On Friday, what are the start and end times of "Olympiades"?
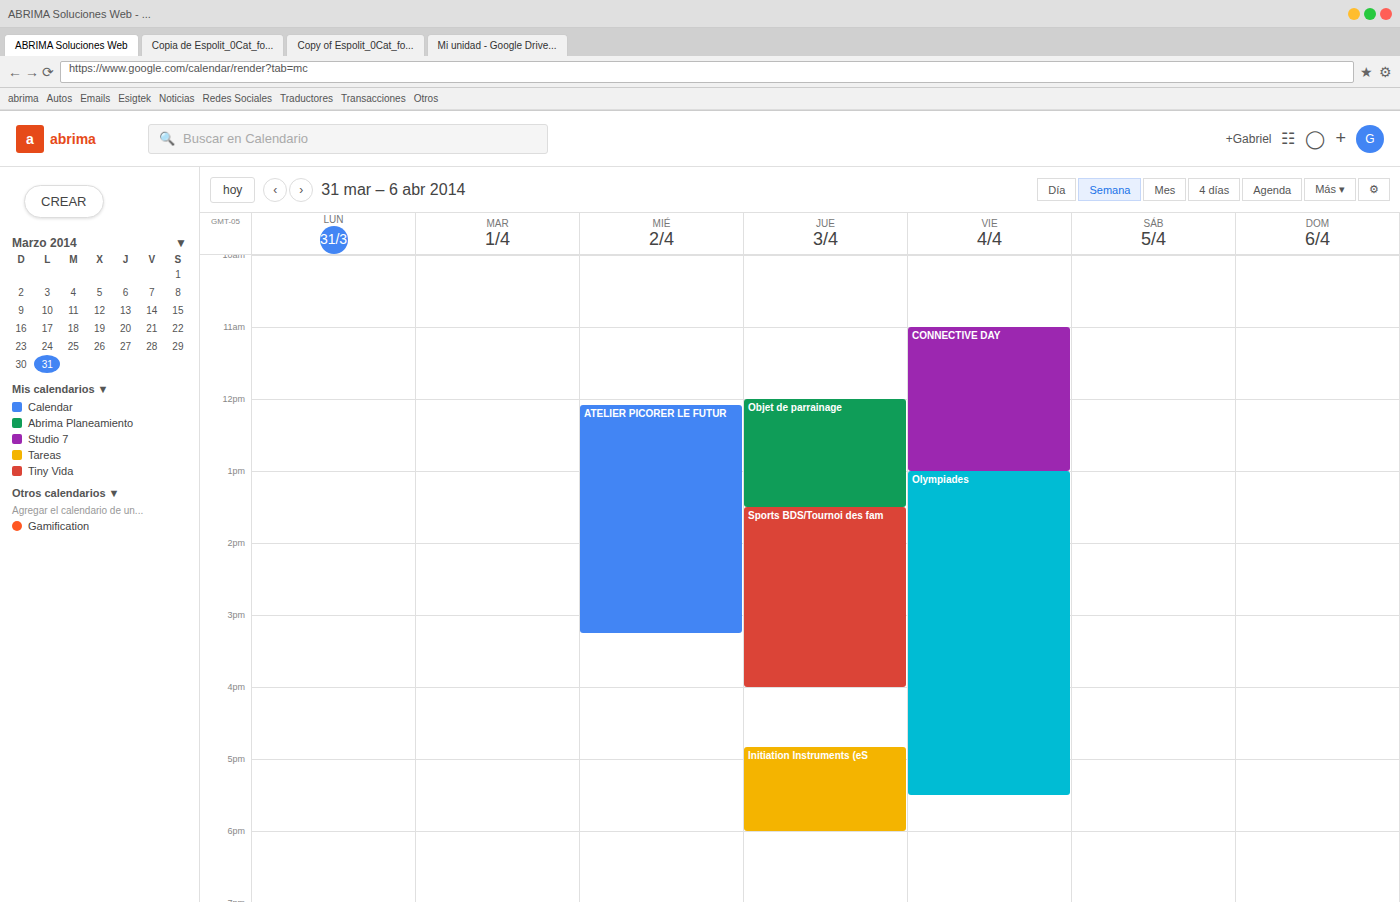
13:00 to 17:30